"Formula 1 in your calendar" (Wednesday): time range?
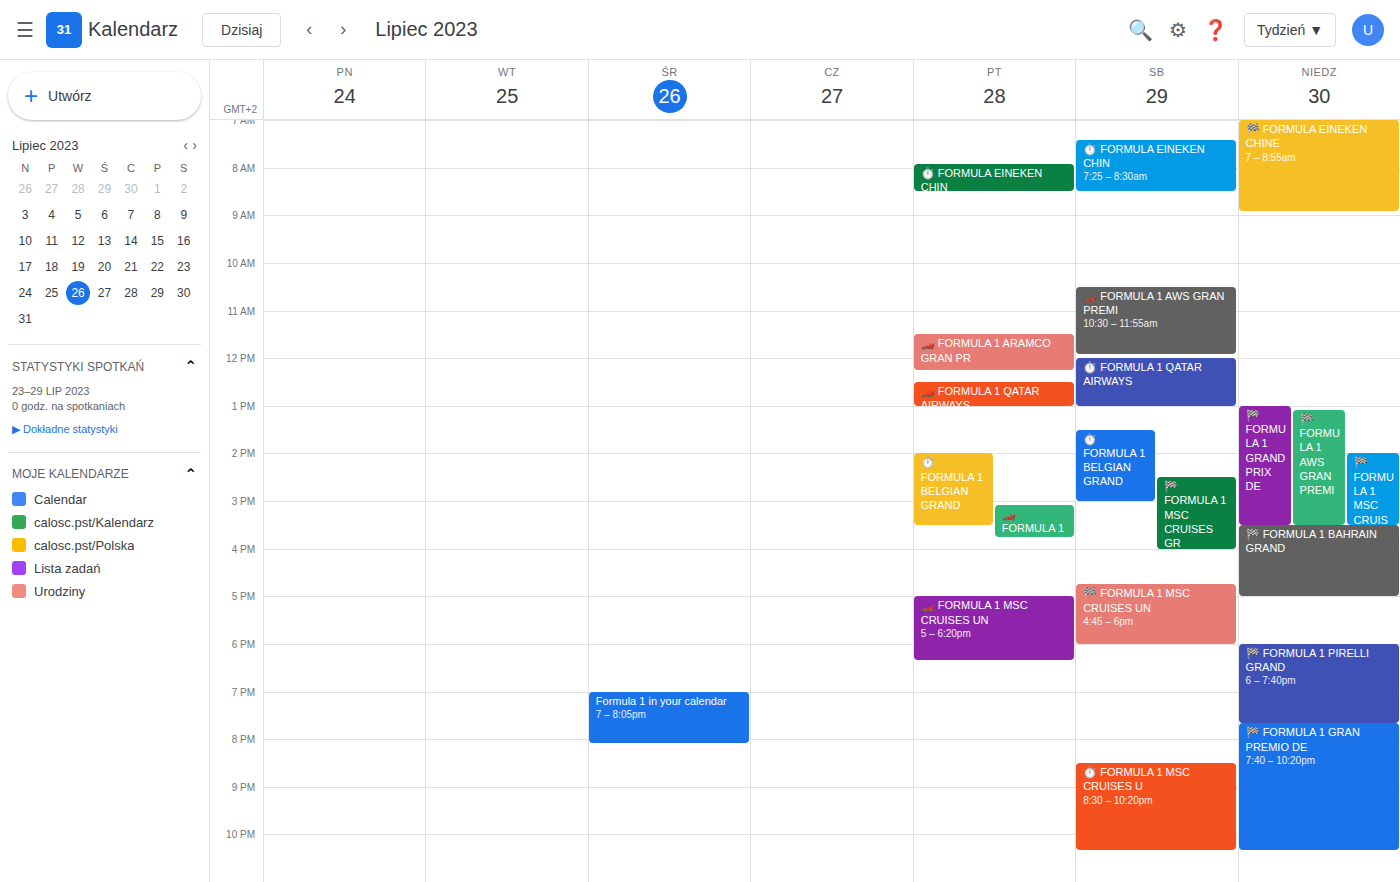
7:00 PM to 8:05 PM